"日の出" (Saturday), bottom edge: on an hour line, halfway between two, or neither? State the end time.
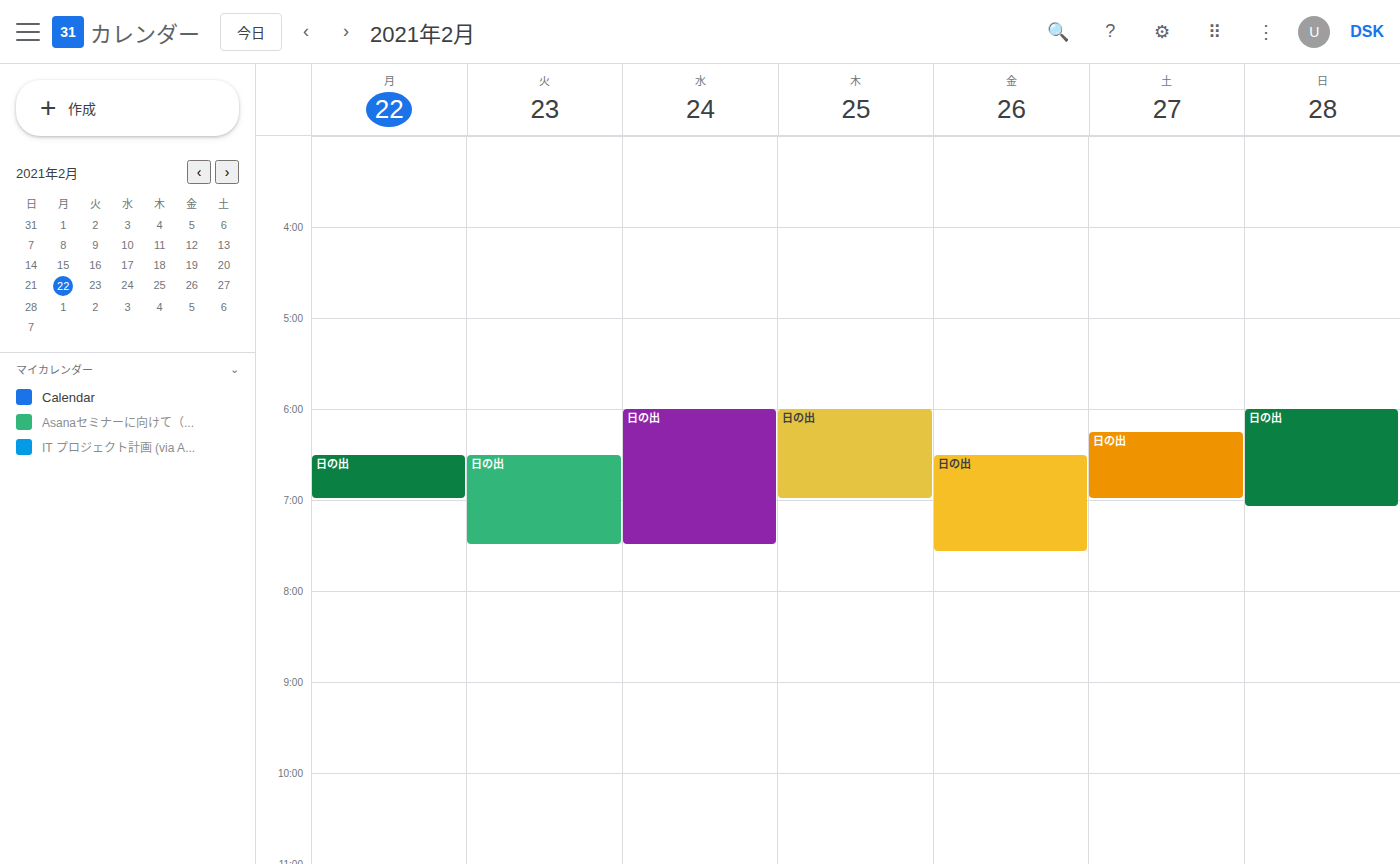
7:00 AM -- exactly on the 7 AM line.